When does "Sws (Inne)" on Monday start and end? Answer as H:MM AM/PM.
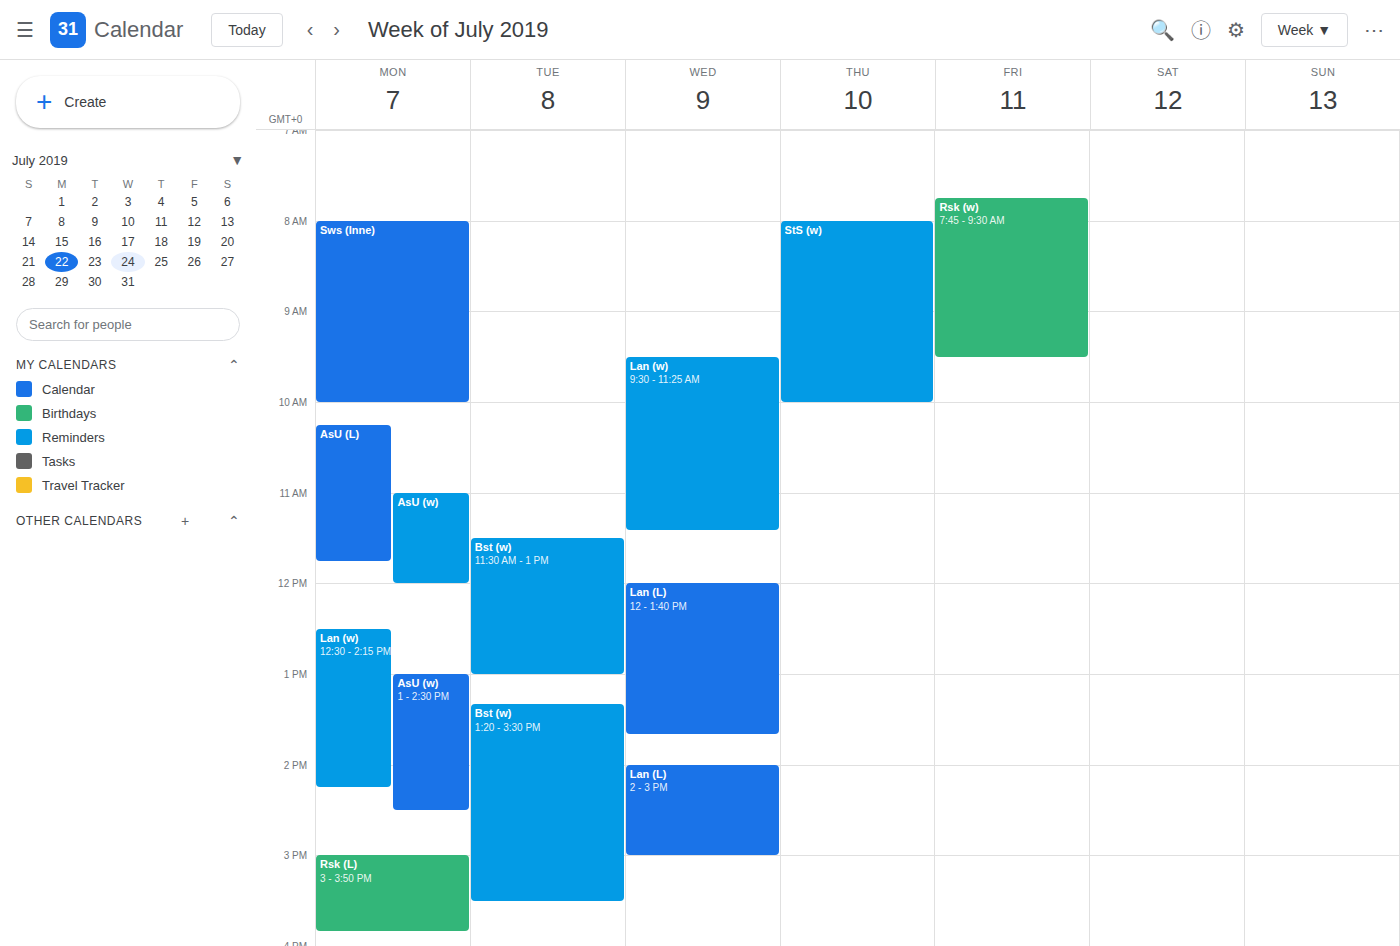
8:00 AM to 10:00 AM